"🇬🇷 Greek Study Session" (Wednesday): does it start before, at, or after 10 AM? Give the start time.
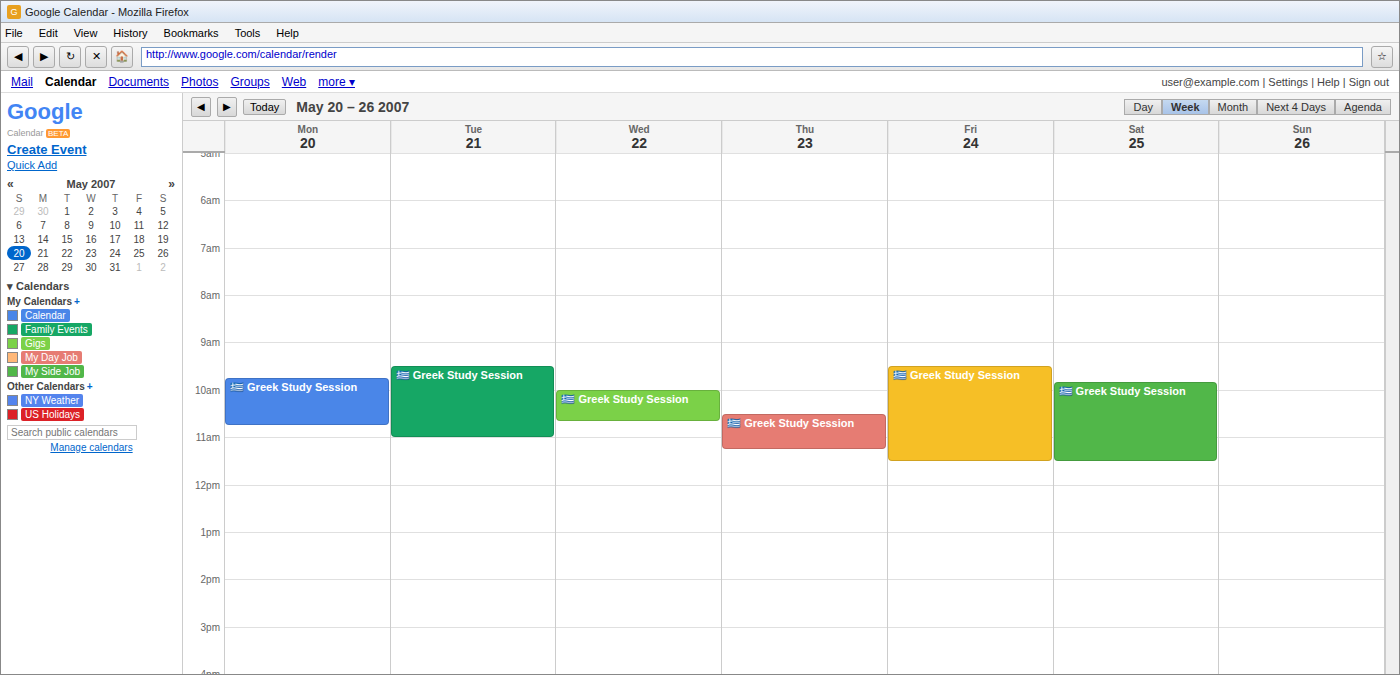
10:00 AM -- exactly at 10 AM, on the 10 AM line.